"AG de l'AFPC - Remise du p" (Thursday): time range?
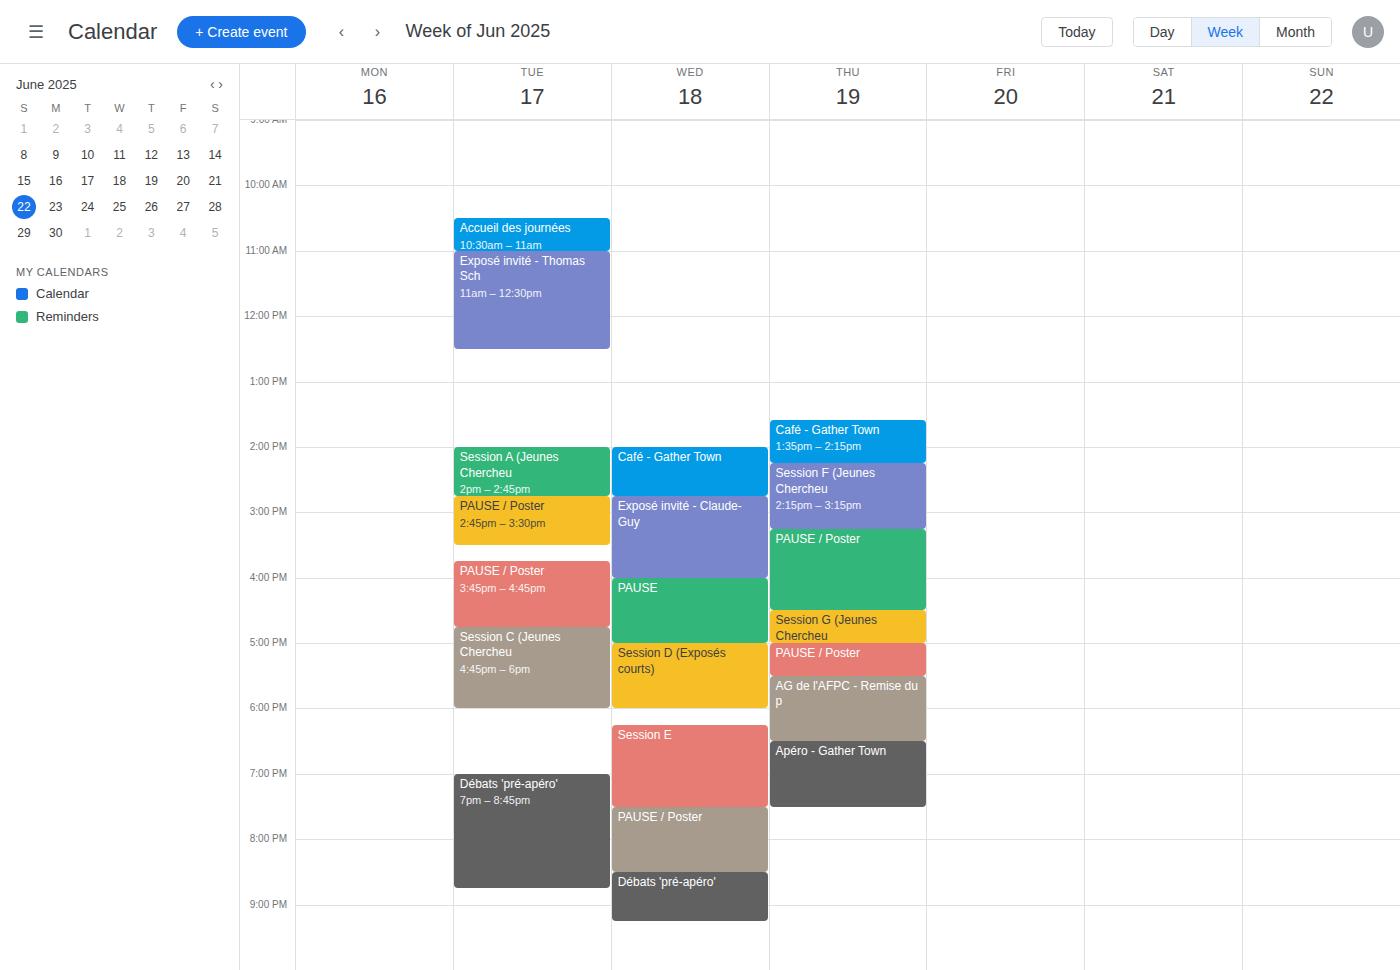
5:30 PM to 6:30 PM